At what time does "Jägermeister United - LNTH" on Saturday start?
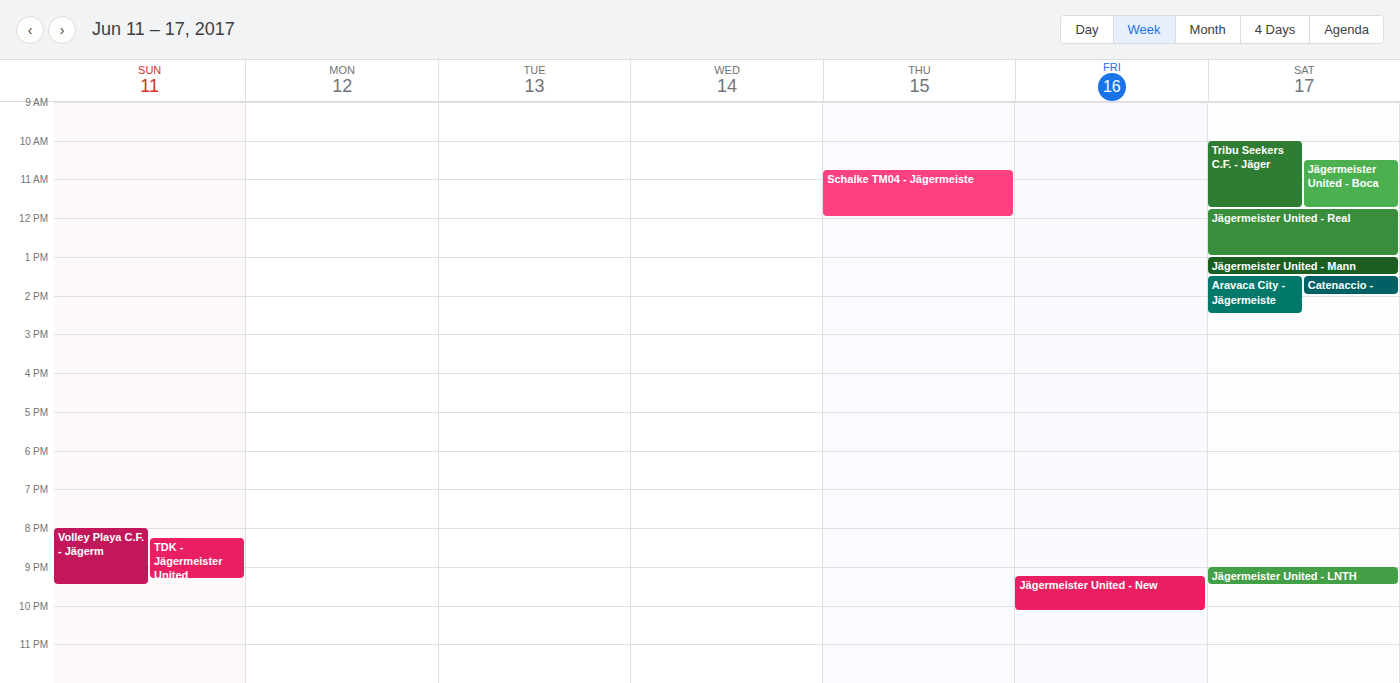
9:00 PM